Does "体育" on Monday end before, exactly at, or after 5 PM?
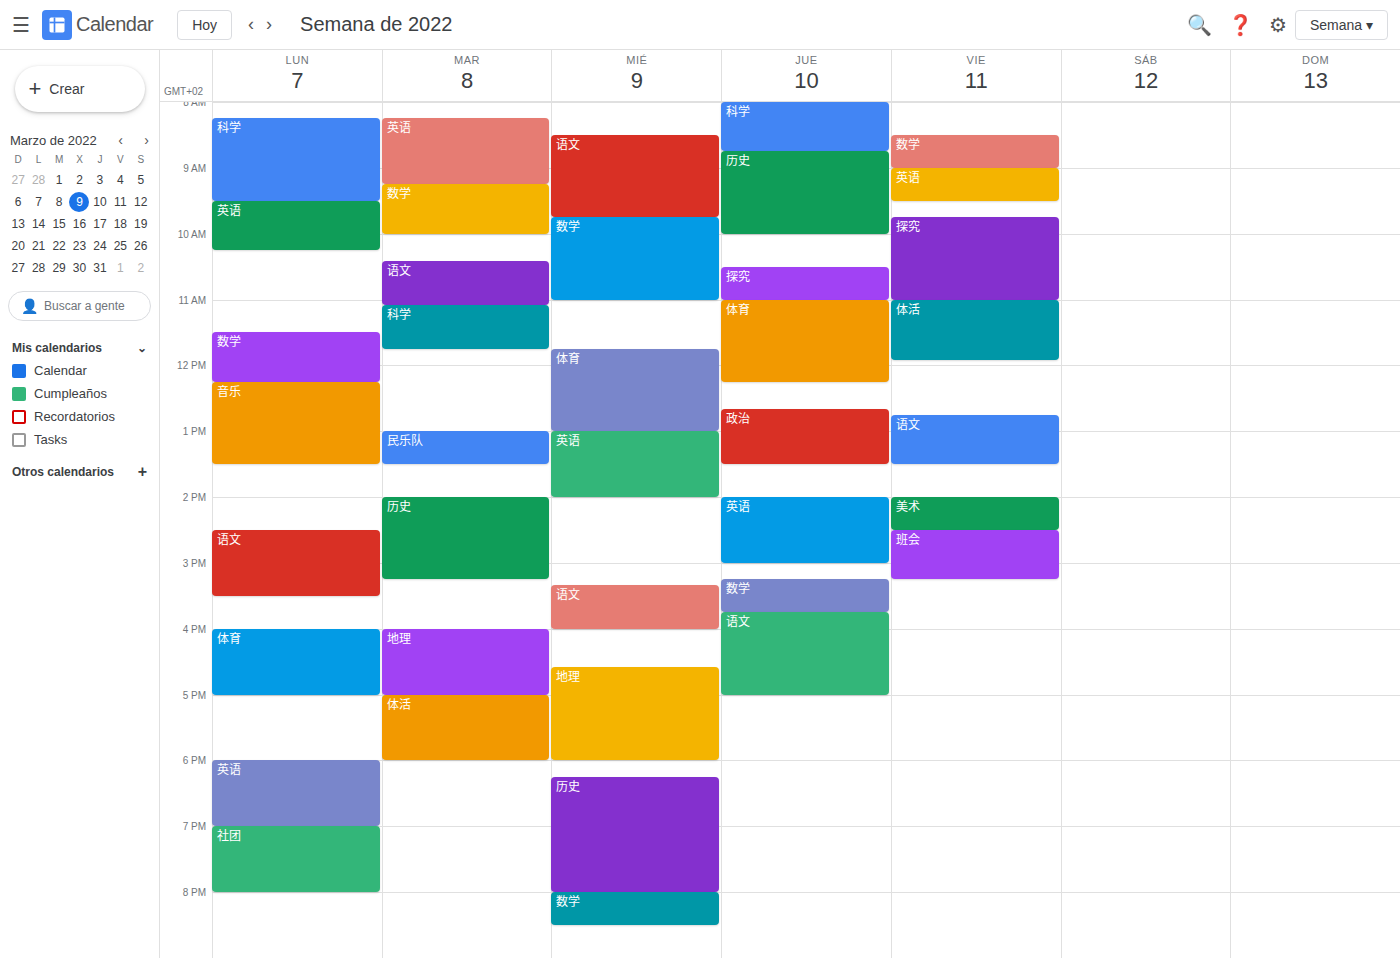
5:00 PM -- exactly at 5 PM, on the 5 PM line.